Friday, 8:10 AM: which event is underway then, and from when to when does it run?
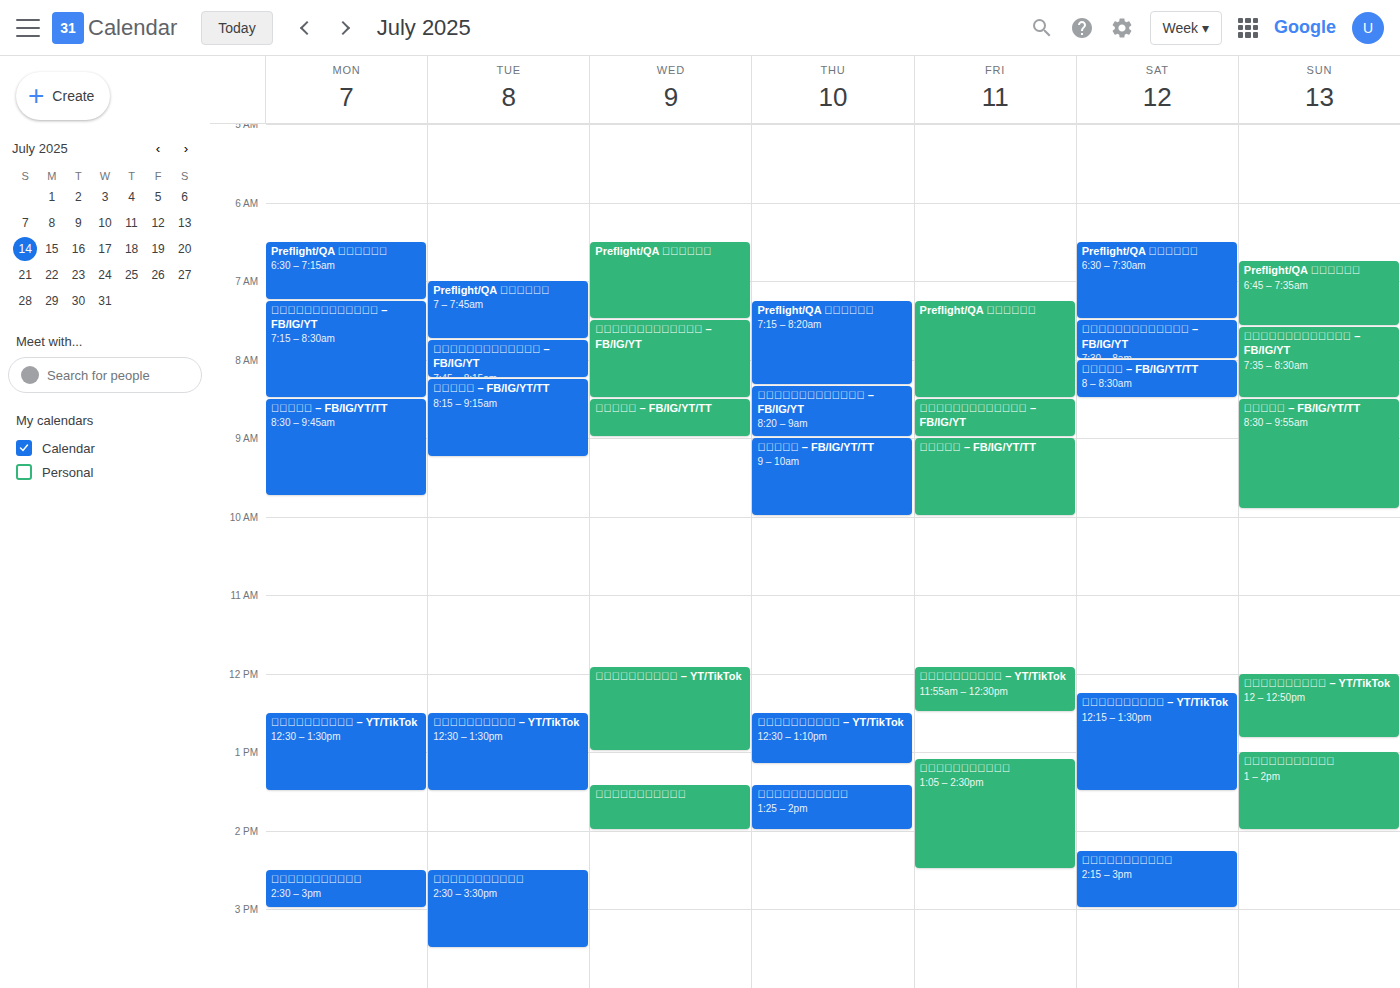
"Preflight/QA รายวัน", 7:15 AM to 8:30 AM